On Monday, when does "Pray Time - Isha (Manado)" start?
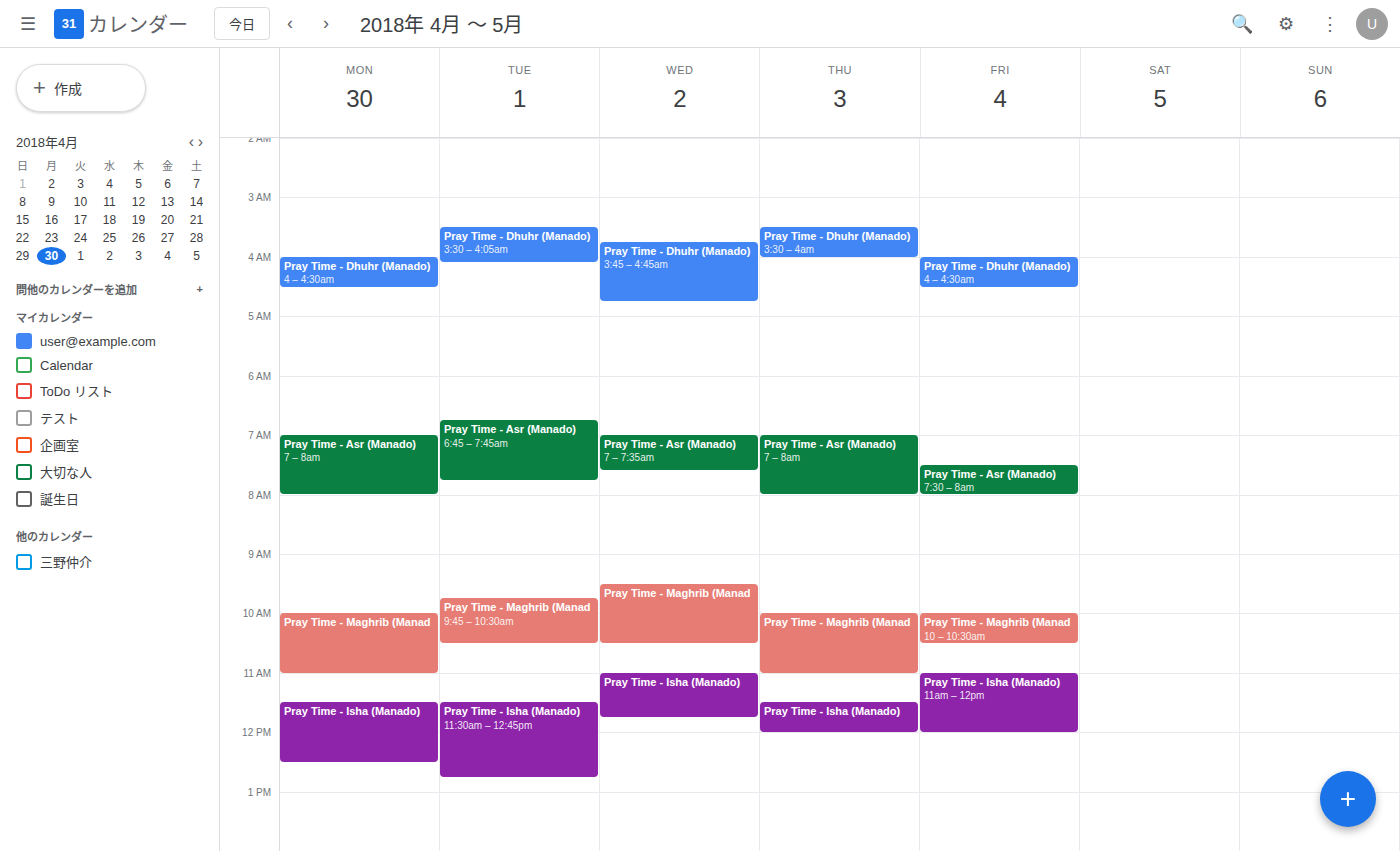
11:30 AM